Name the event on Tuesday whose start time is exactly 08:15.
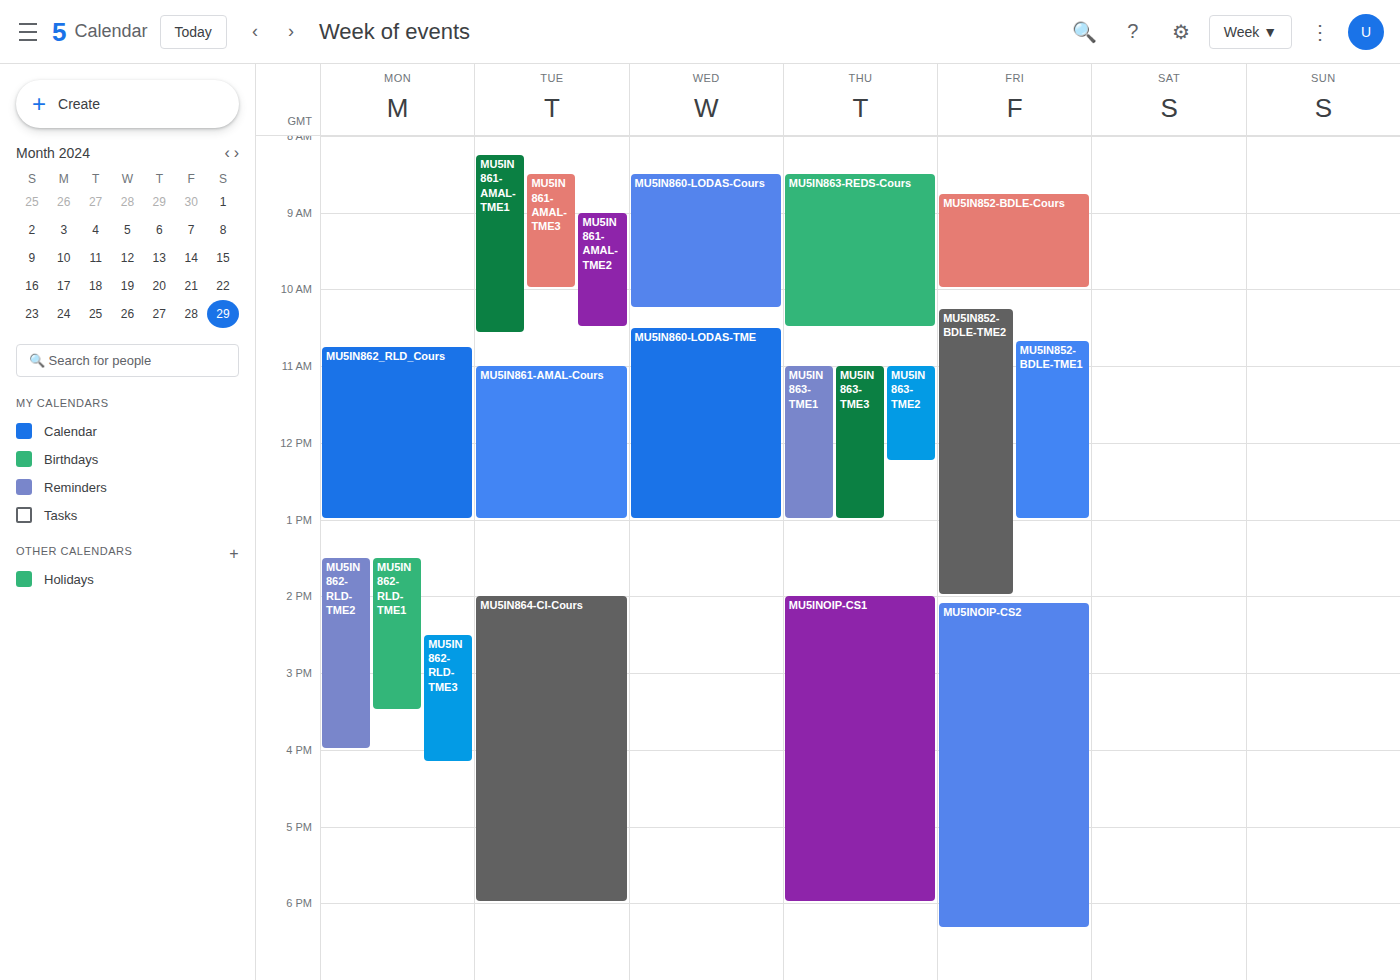
"MU5IN861-AMAL-TME1"